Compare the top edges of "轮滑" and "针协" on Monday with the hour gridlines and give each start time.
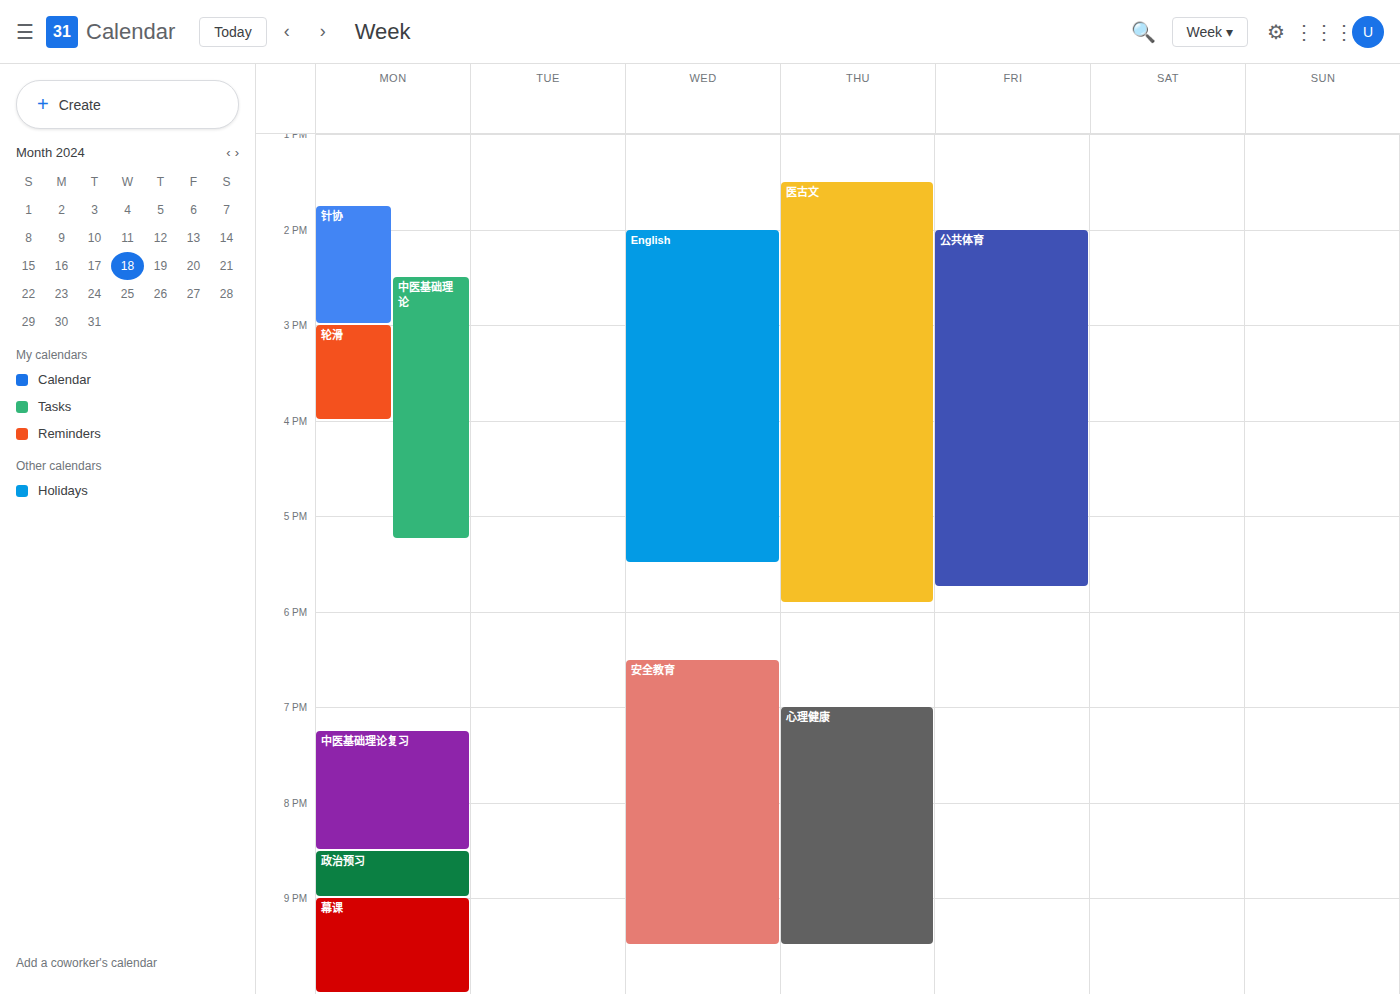
"轮滑": 3:00 PM, exactly on the 3 PM line. "针协": 1:45 PM, neither: three quarters of the way from the 1 PM line to the 2 PM line.